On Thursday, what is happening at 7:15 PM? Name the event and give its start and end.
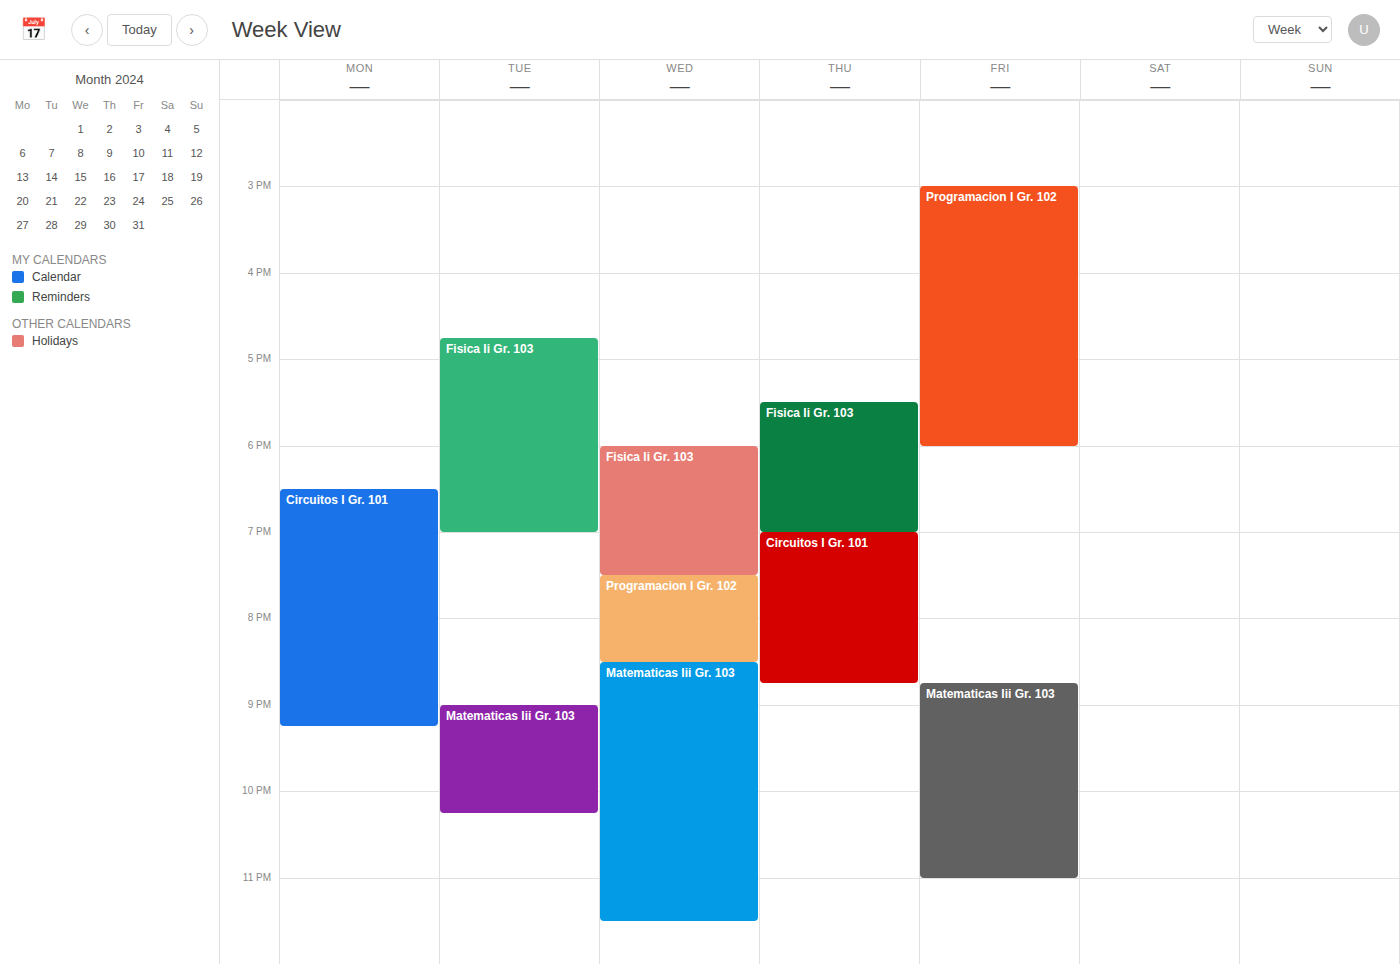
"Circuitos I Gr. 101", 7:00 PM to 8:45 PM